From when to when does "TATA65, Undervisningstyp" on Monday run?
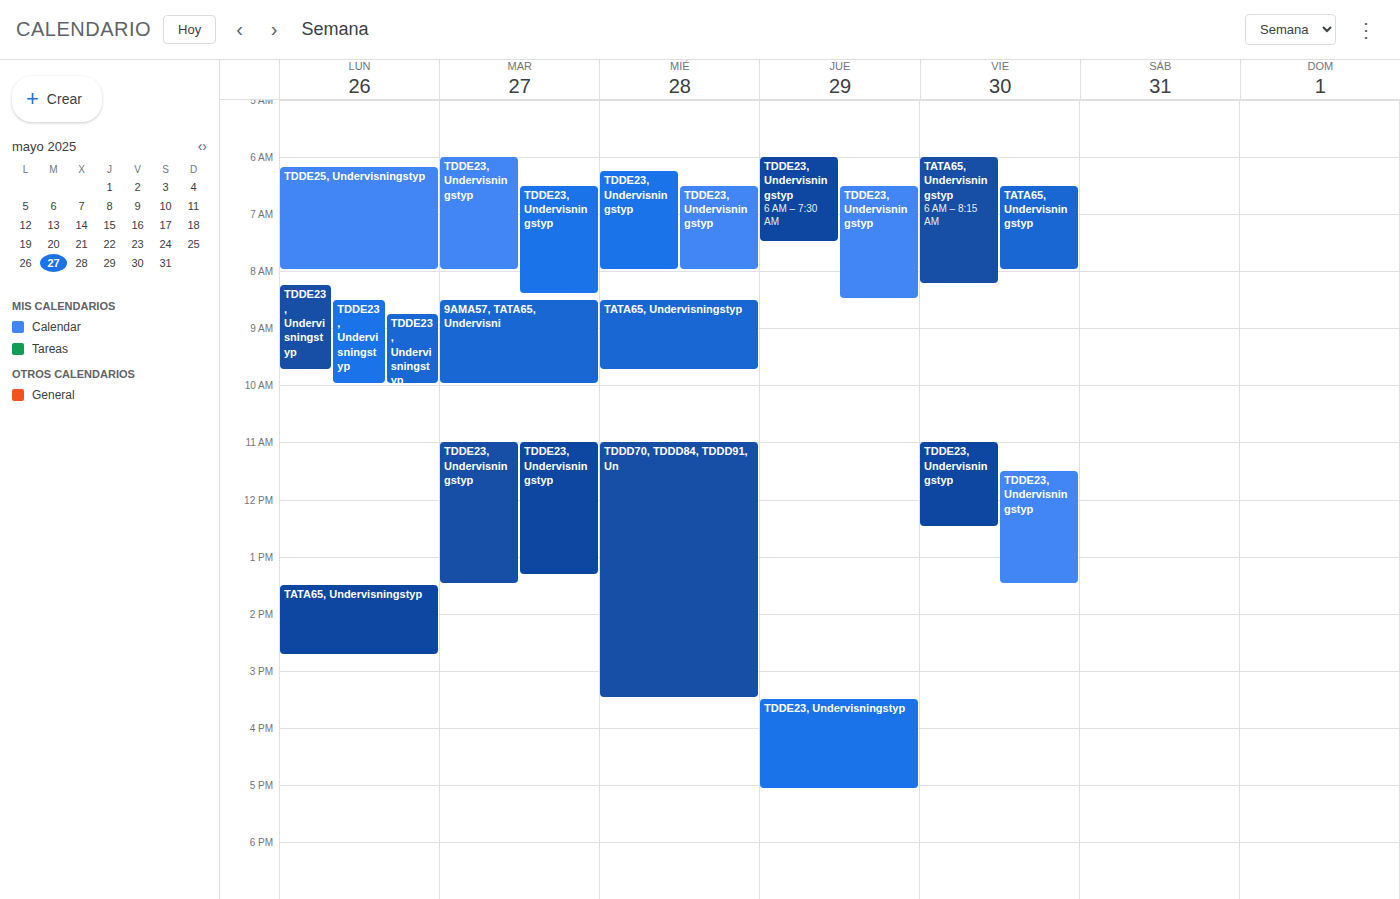
1:30 PM to 2:45 PM